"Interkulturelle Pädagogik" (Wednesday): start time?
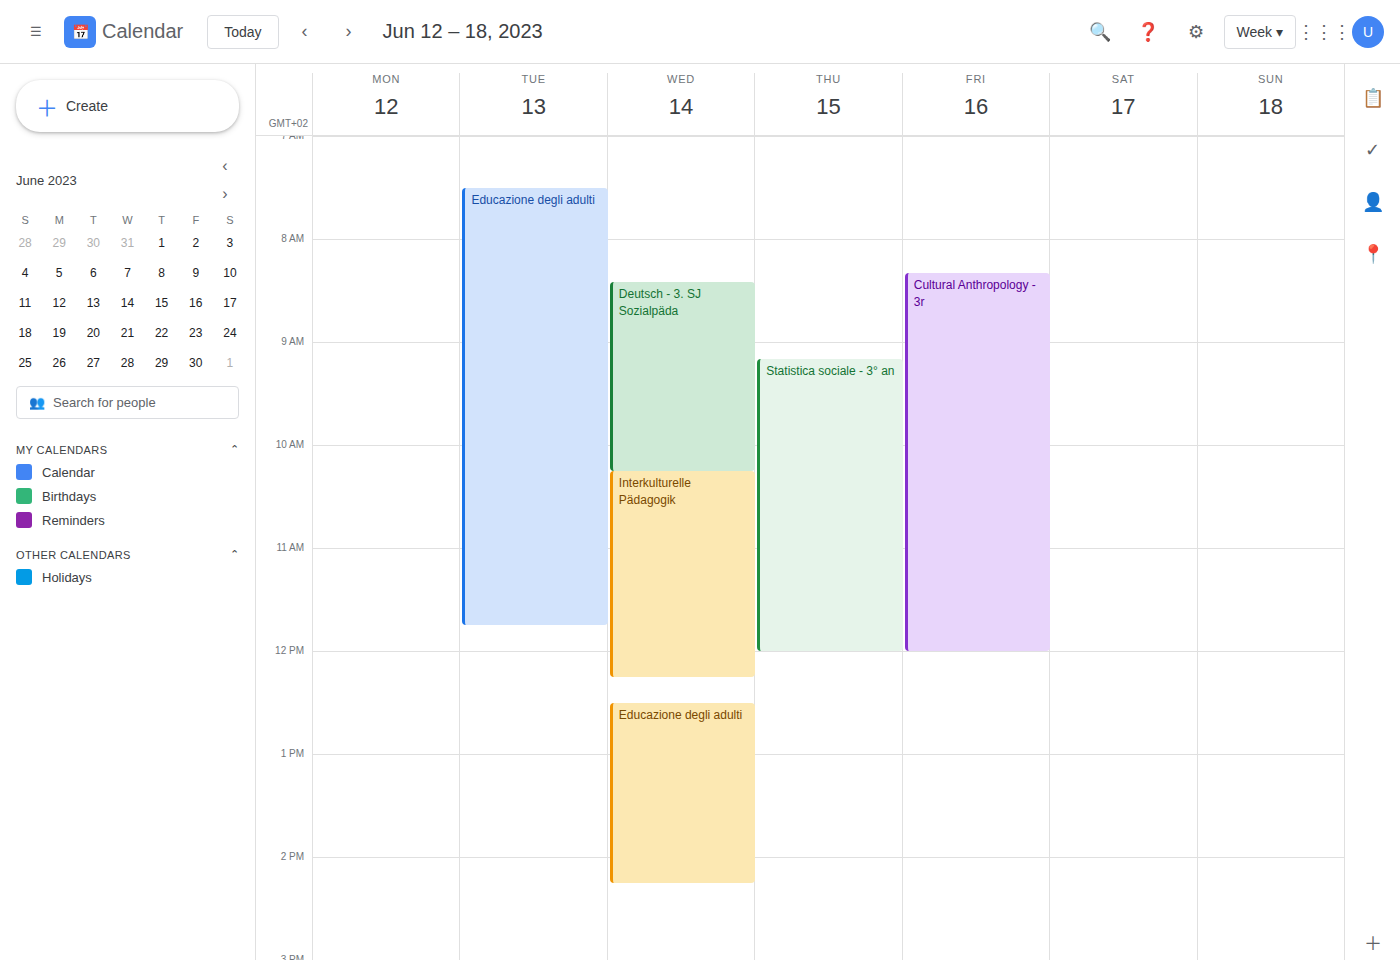
10:15 AM